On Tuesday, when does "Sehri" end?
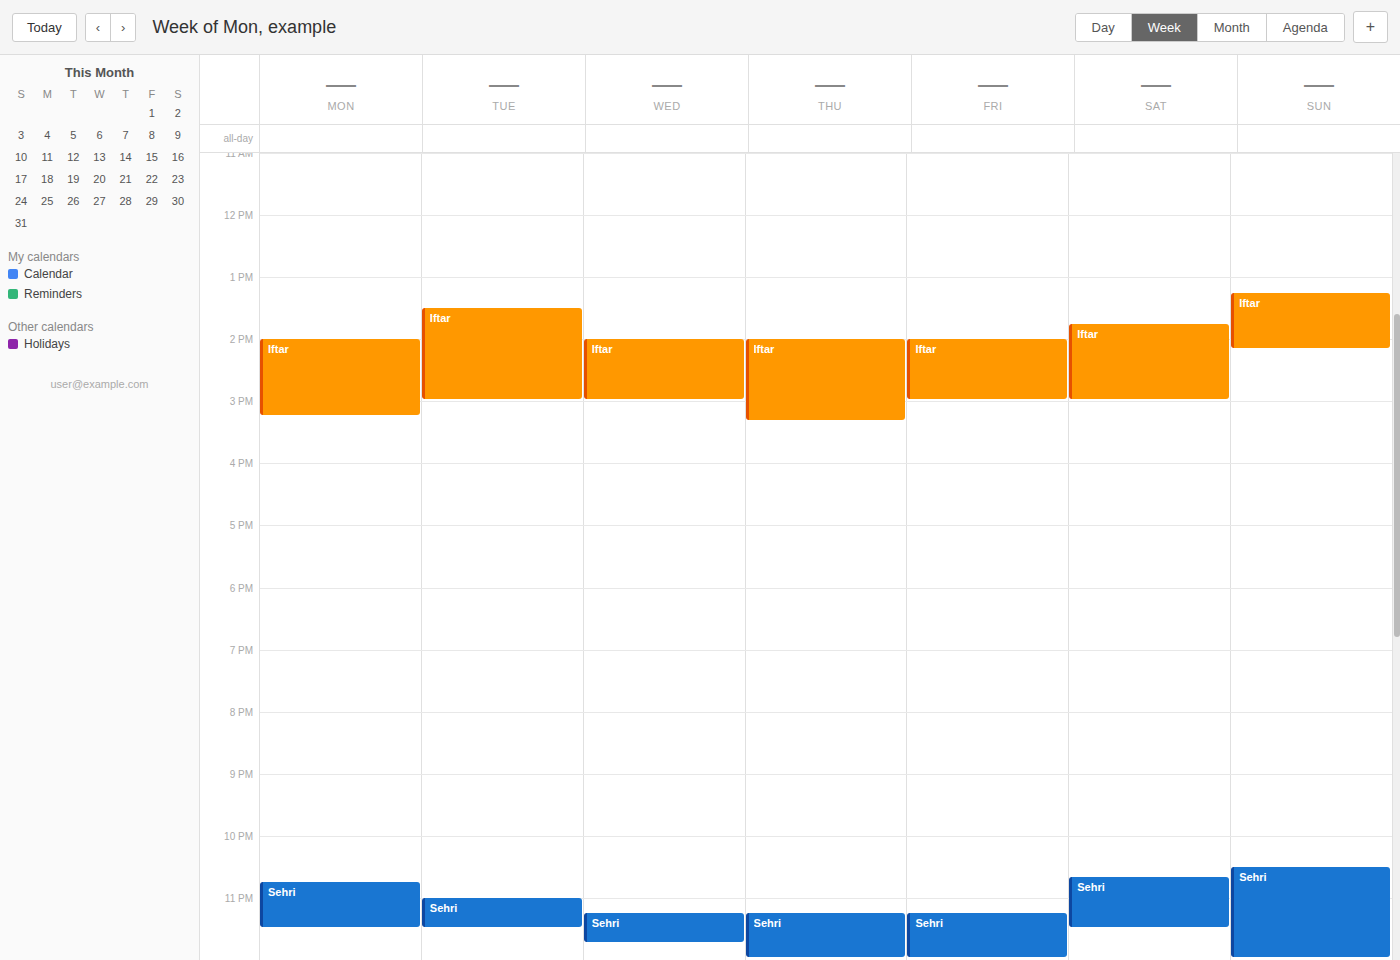
23:30